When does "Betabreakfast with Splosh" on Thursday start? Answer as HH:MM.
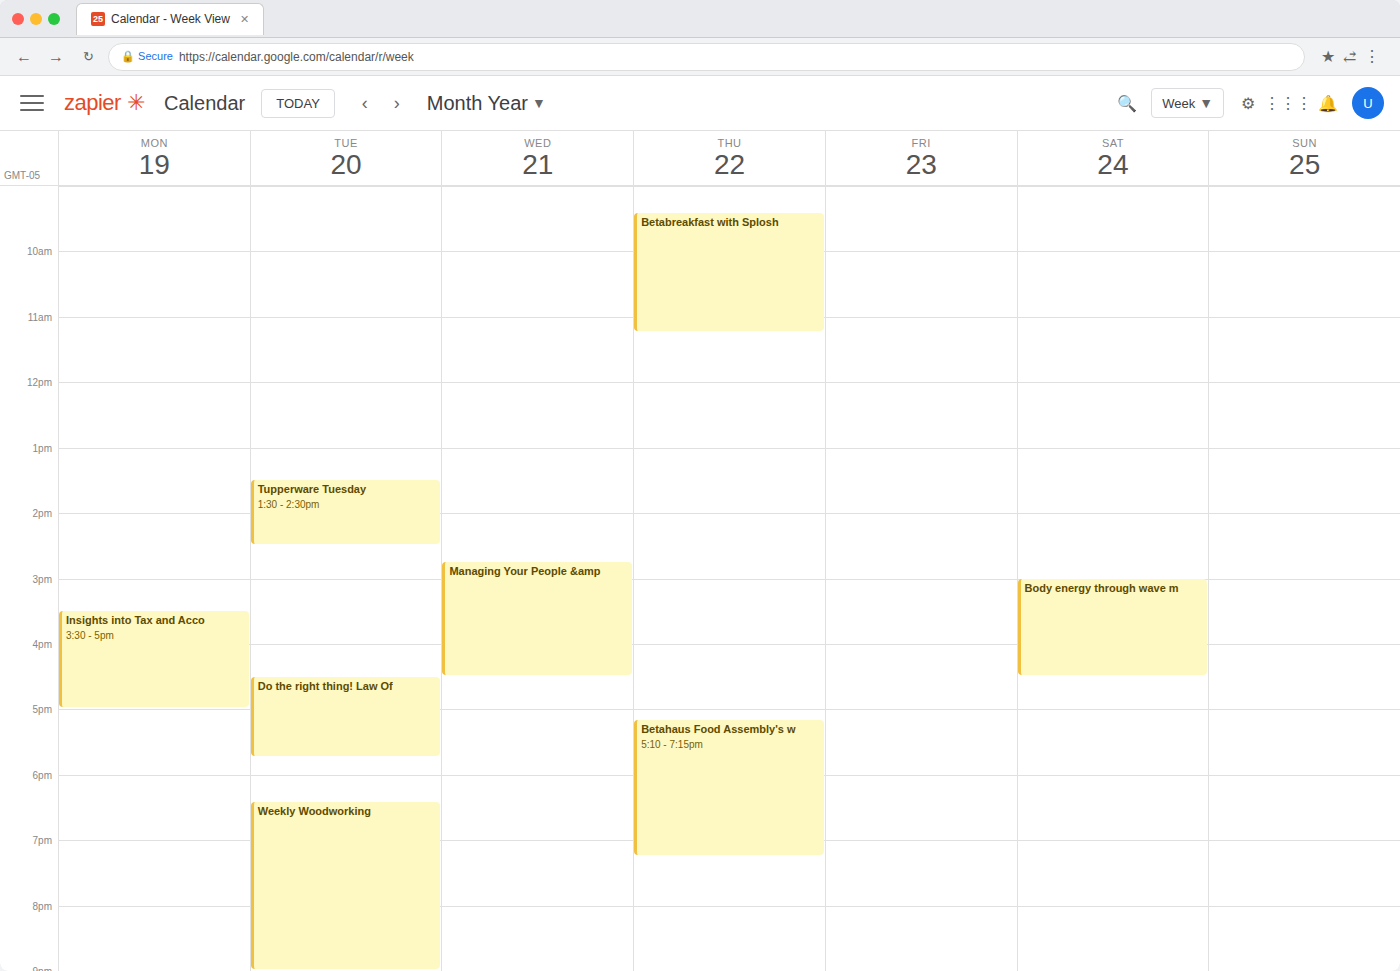
09:25